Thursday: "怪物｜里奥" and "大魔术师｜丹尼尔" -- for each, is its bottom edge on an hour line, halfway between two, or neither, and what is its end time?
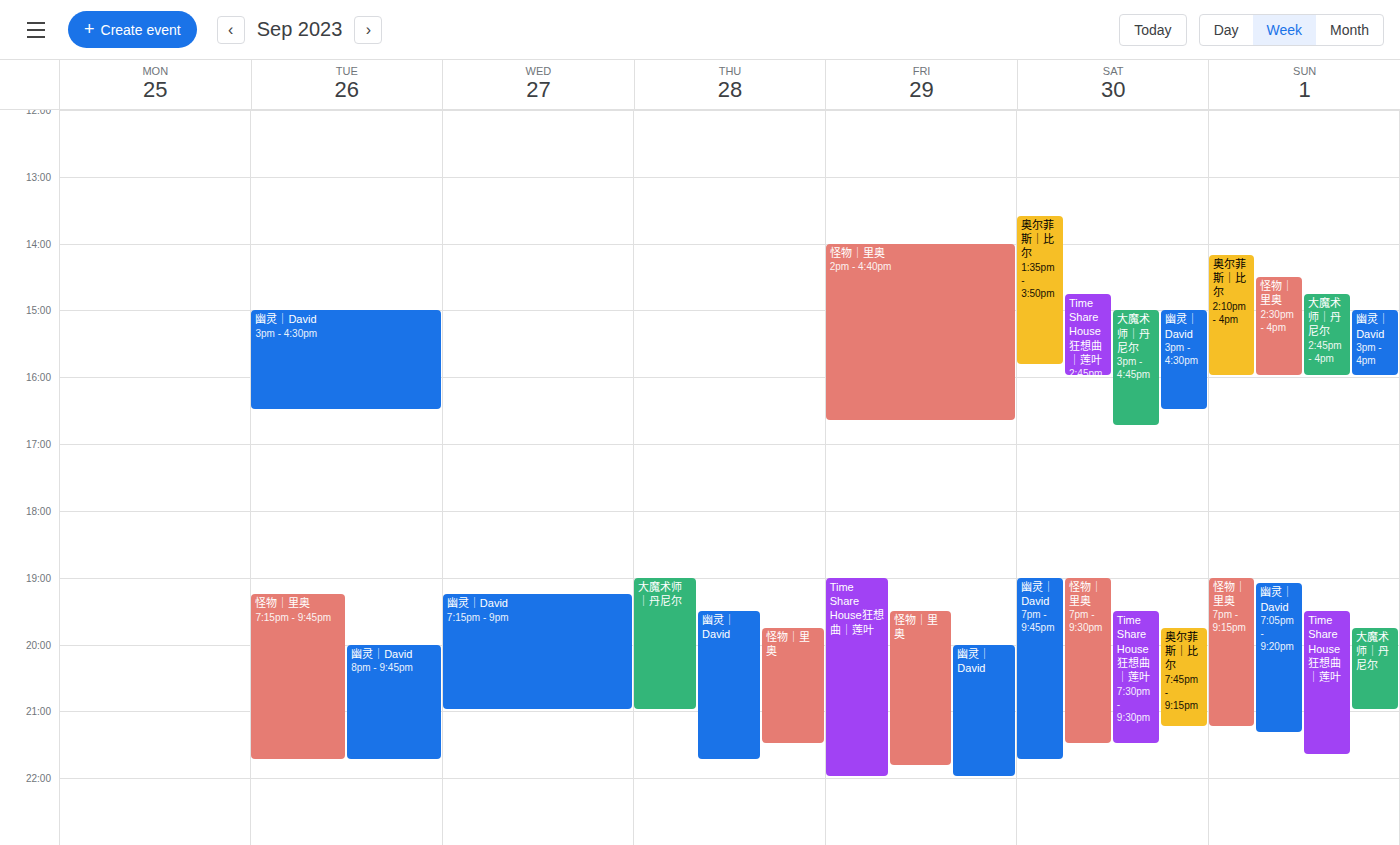
"怪物｜里奥": 9:30 PM, halfway between the 9 PM and 10 PM lines. "大魔术师｜丹尼尔": 9:00 PM, exactly on the 9 PM line.